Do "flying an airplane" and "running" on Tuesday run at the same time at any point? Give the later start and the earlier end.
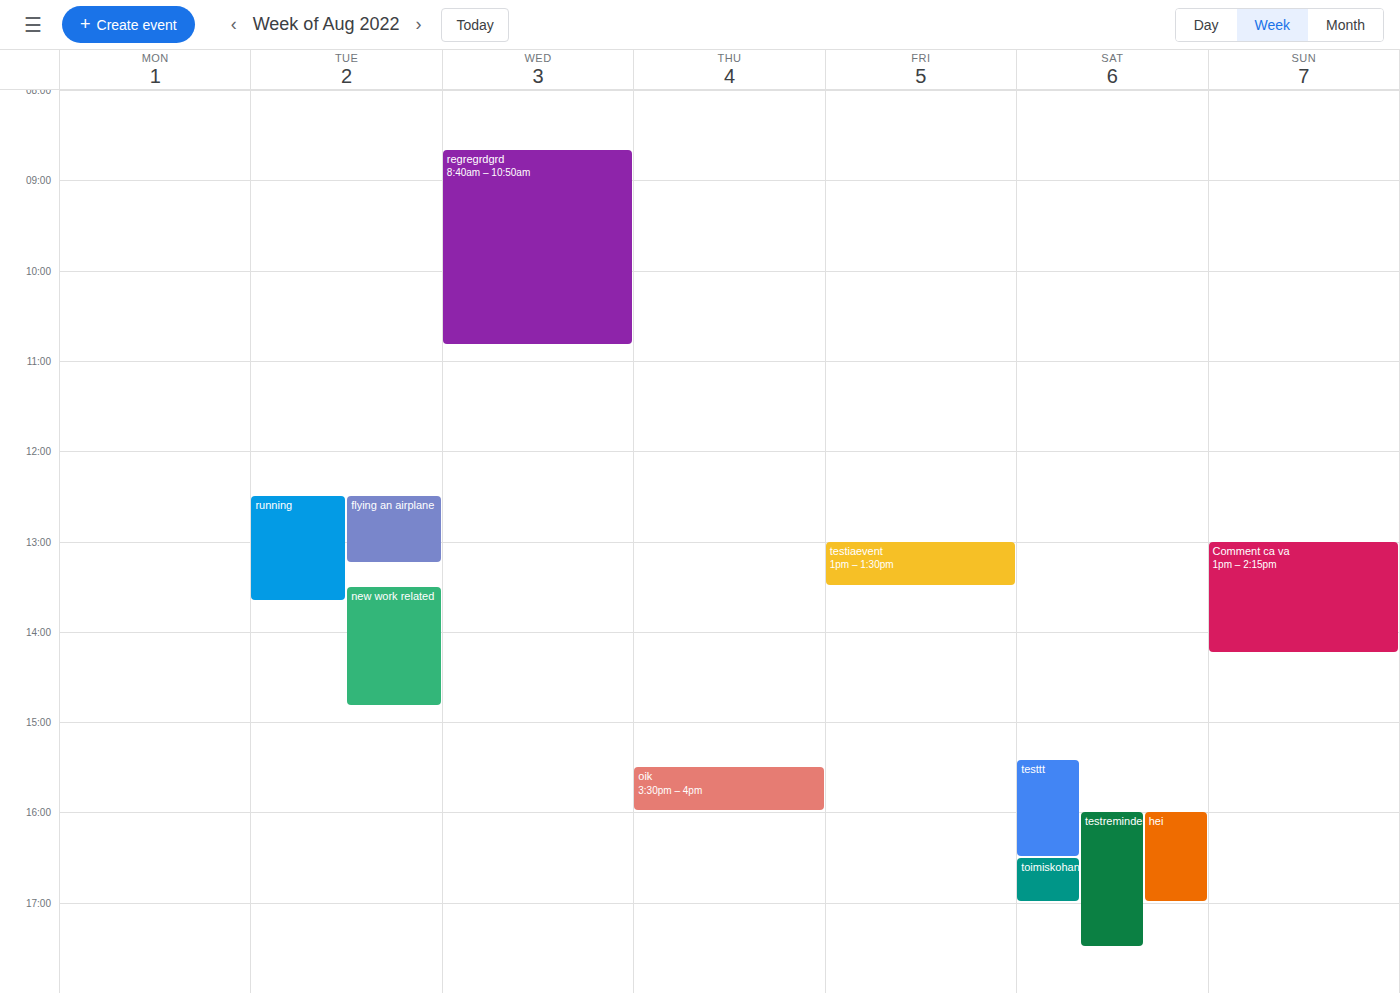
"running" starts at 12:30 PM, before "flying an airplane" ends at 1:15 PM -- they overlap.